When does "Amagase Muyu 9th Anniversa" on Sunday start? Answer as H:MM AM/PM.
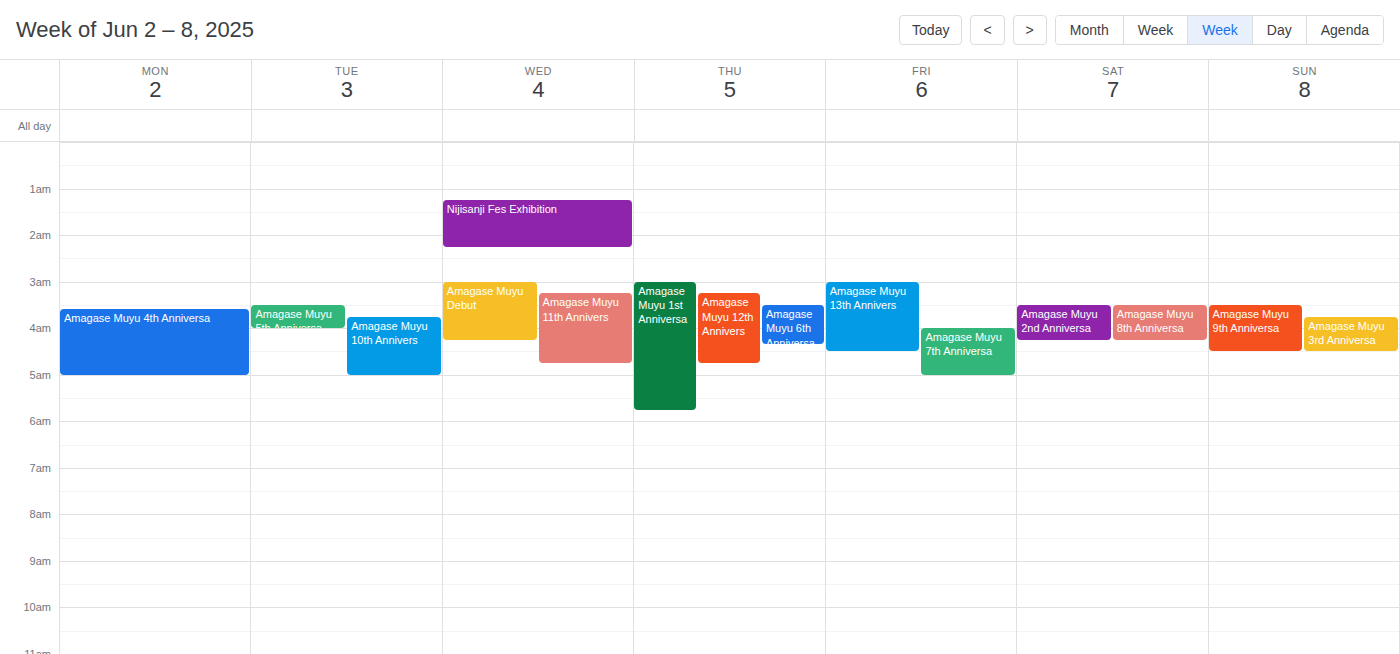
3:30 AM